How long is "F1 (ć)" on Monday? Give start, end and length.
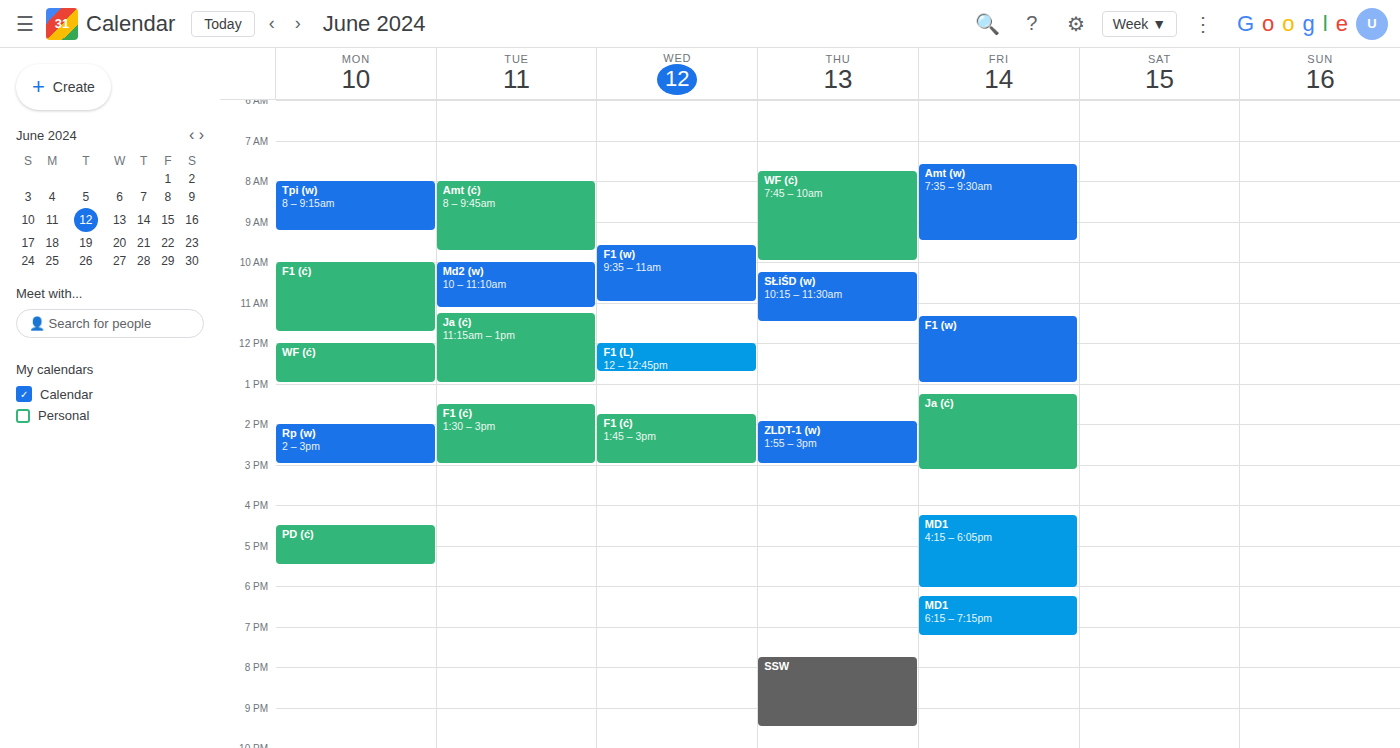
10:00 to 11:45, 1 hour 45 minutes